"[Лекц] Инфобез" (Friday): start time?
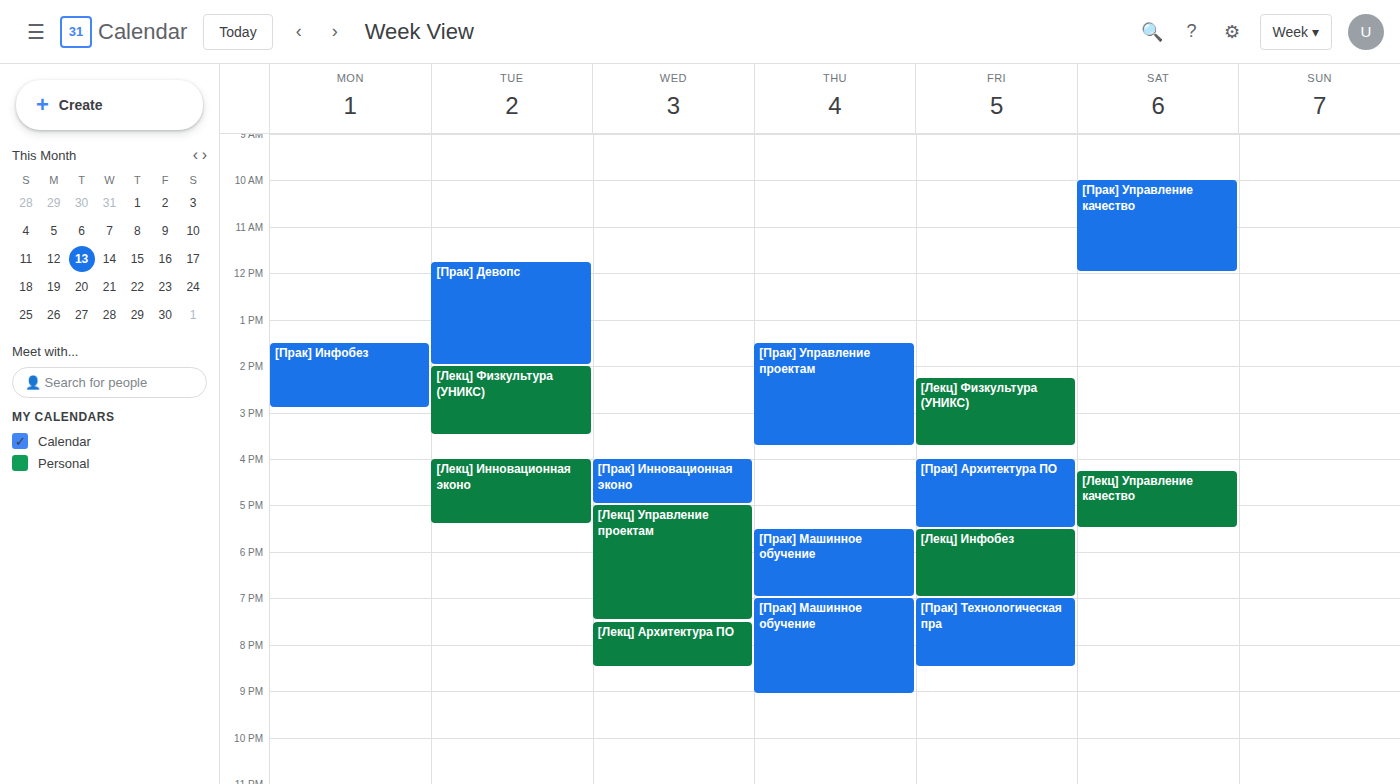
5:30 PM